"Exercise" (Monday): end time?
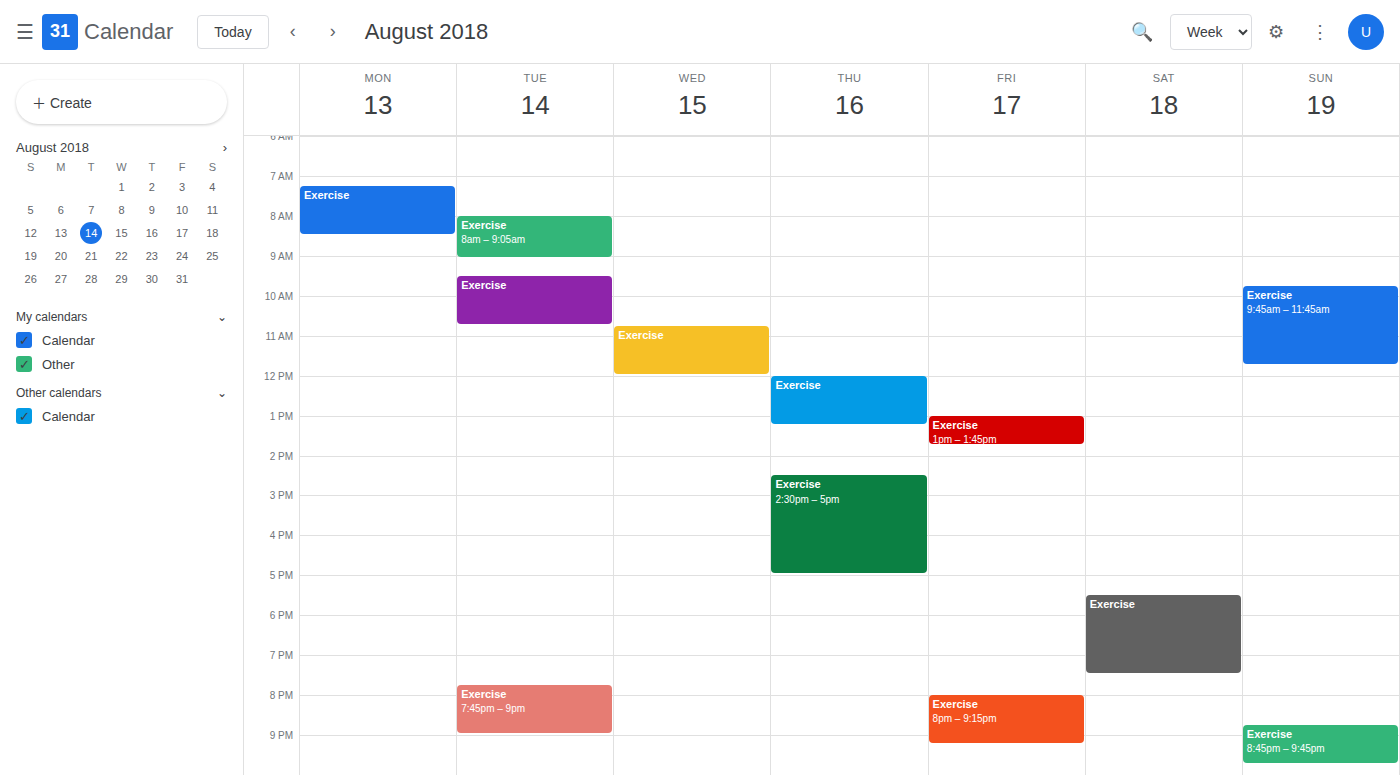
8:30 AM